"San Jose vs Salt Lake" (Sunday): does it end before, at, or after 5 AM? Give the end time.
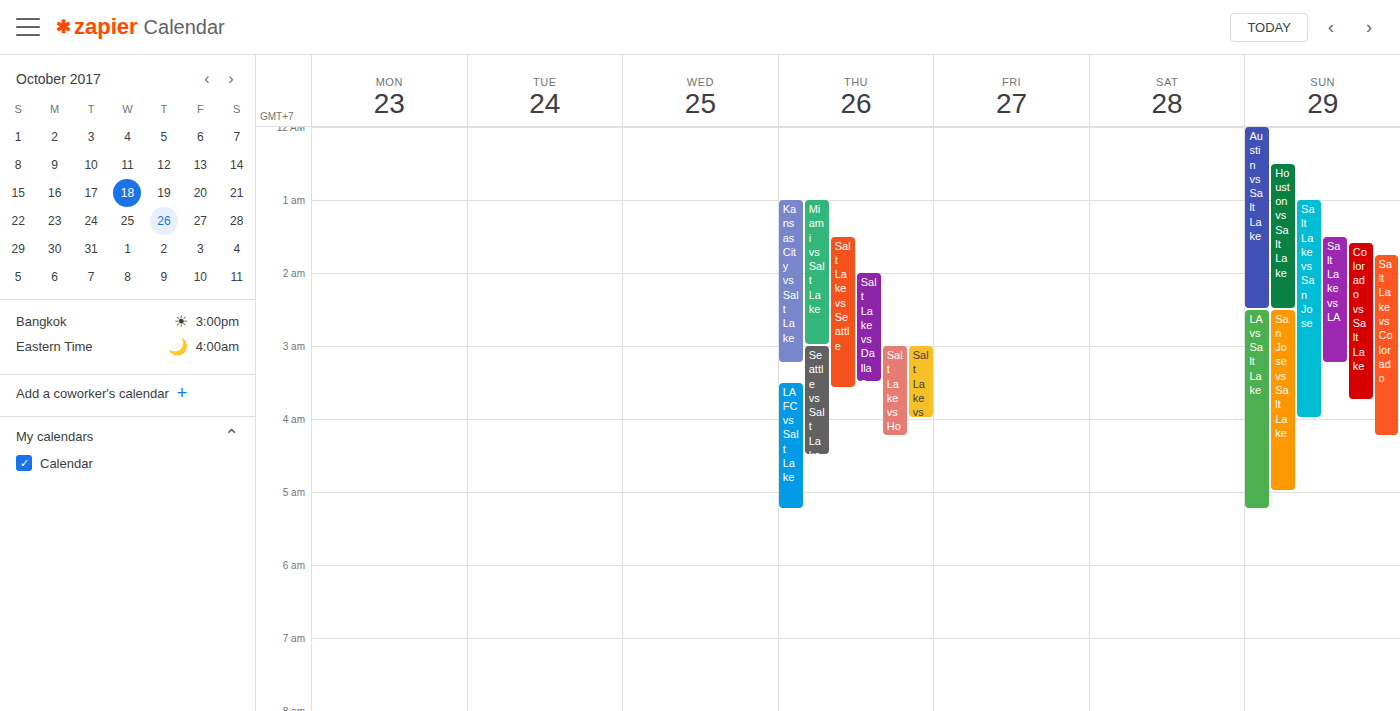
5:00 AM -- exactly at 5 AM, on the 5 AM line.